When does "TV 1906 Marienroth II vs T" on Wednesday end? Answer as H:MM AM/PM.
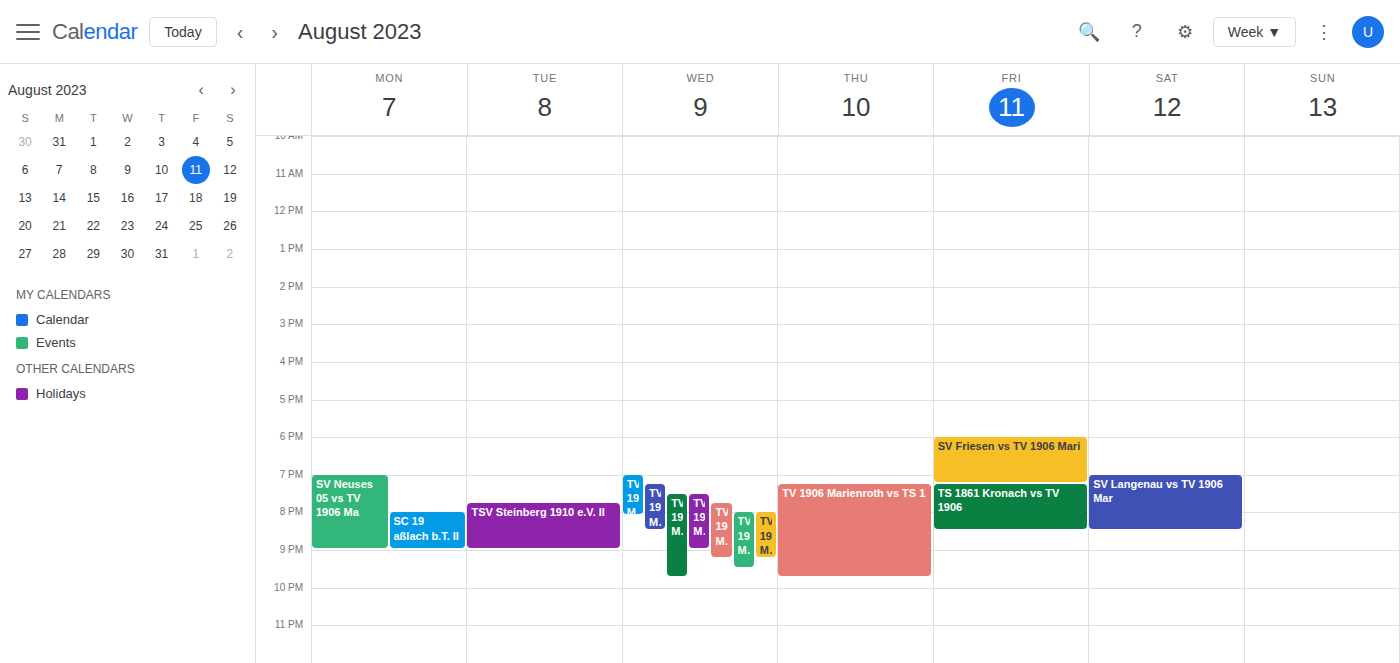
9:15 PM